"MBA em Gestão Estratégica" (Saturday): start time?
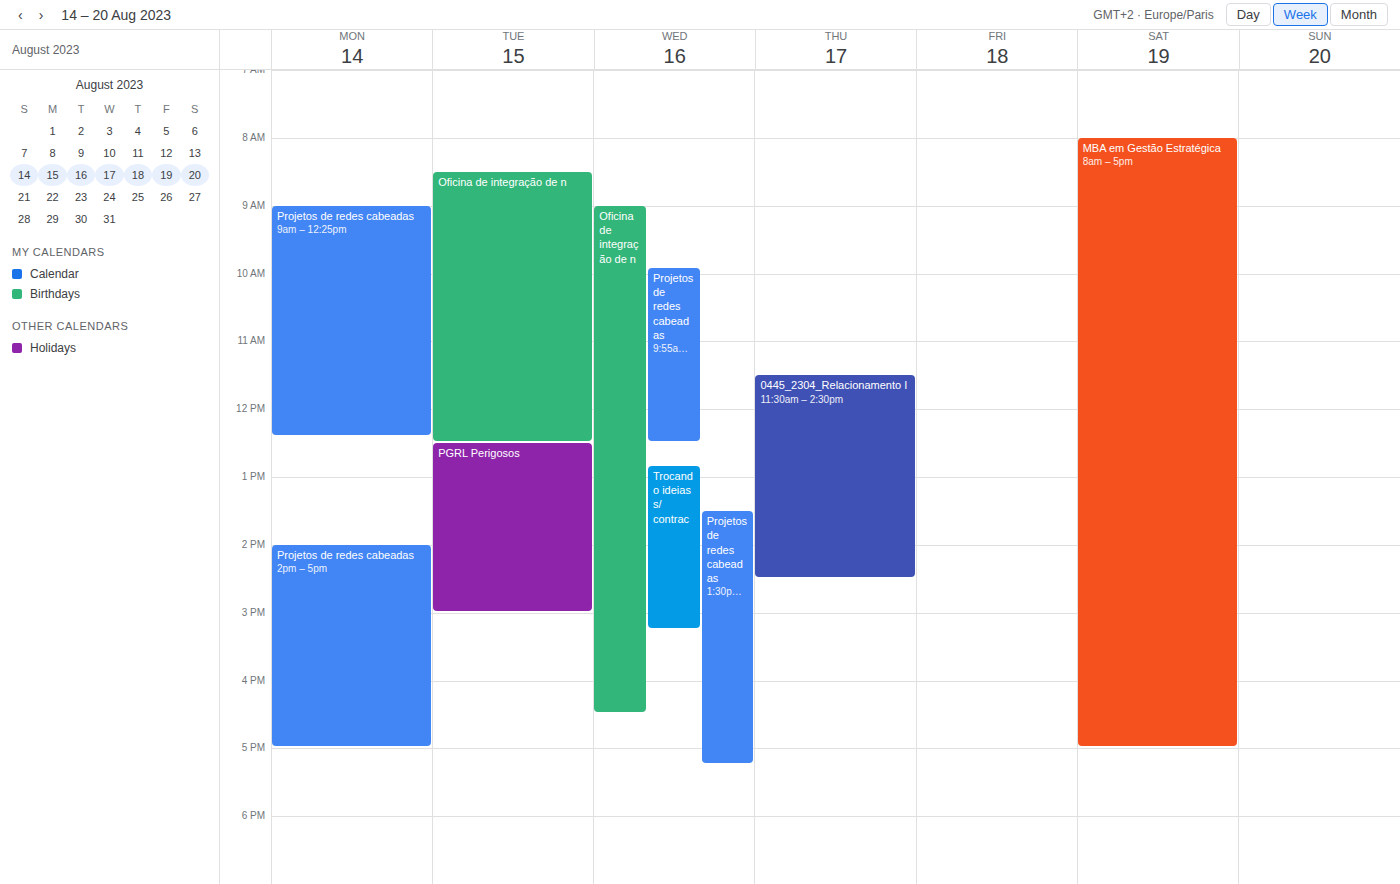
8:00 AM